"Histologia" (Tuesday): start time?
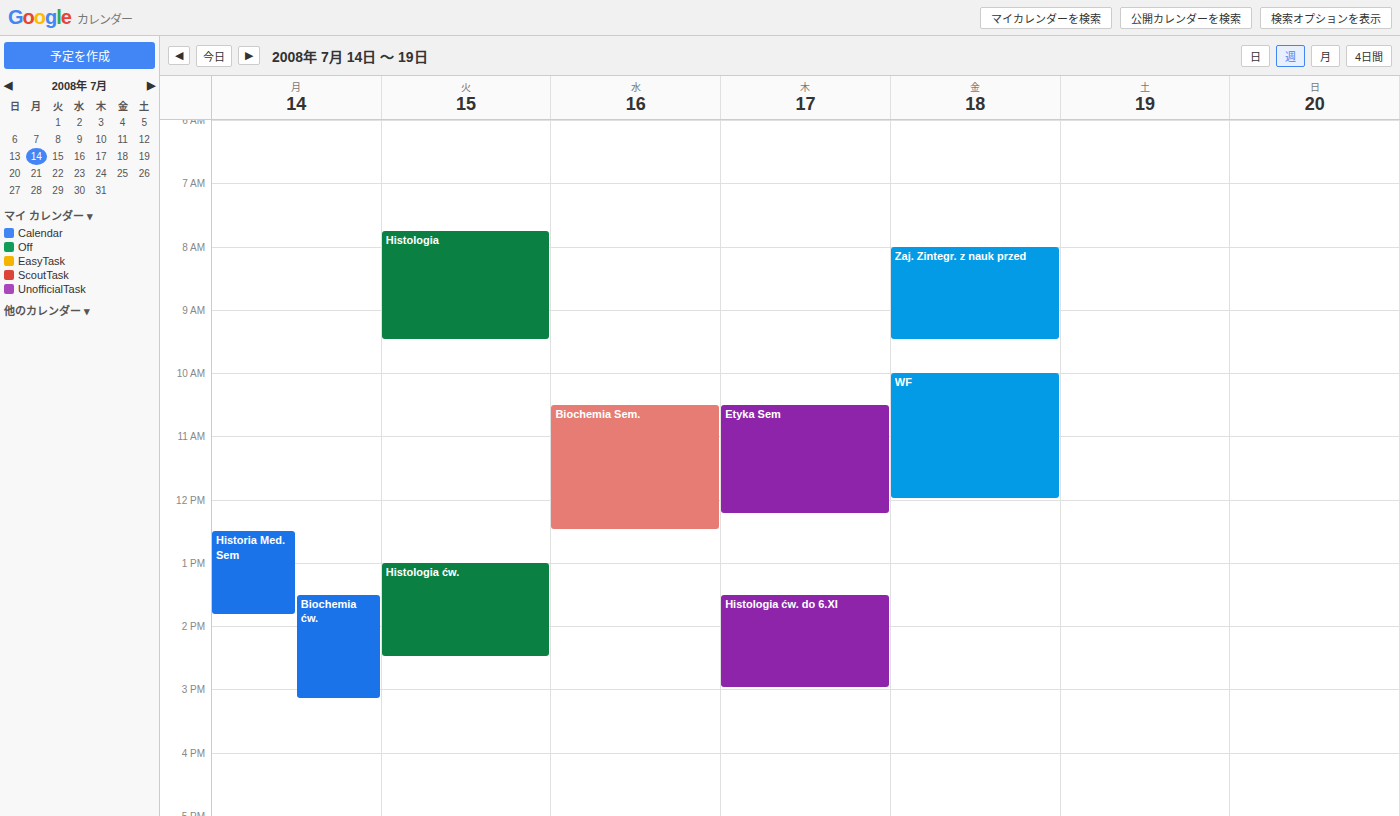
7:45 AM